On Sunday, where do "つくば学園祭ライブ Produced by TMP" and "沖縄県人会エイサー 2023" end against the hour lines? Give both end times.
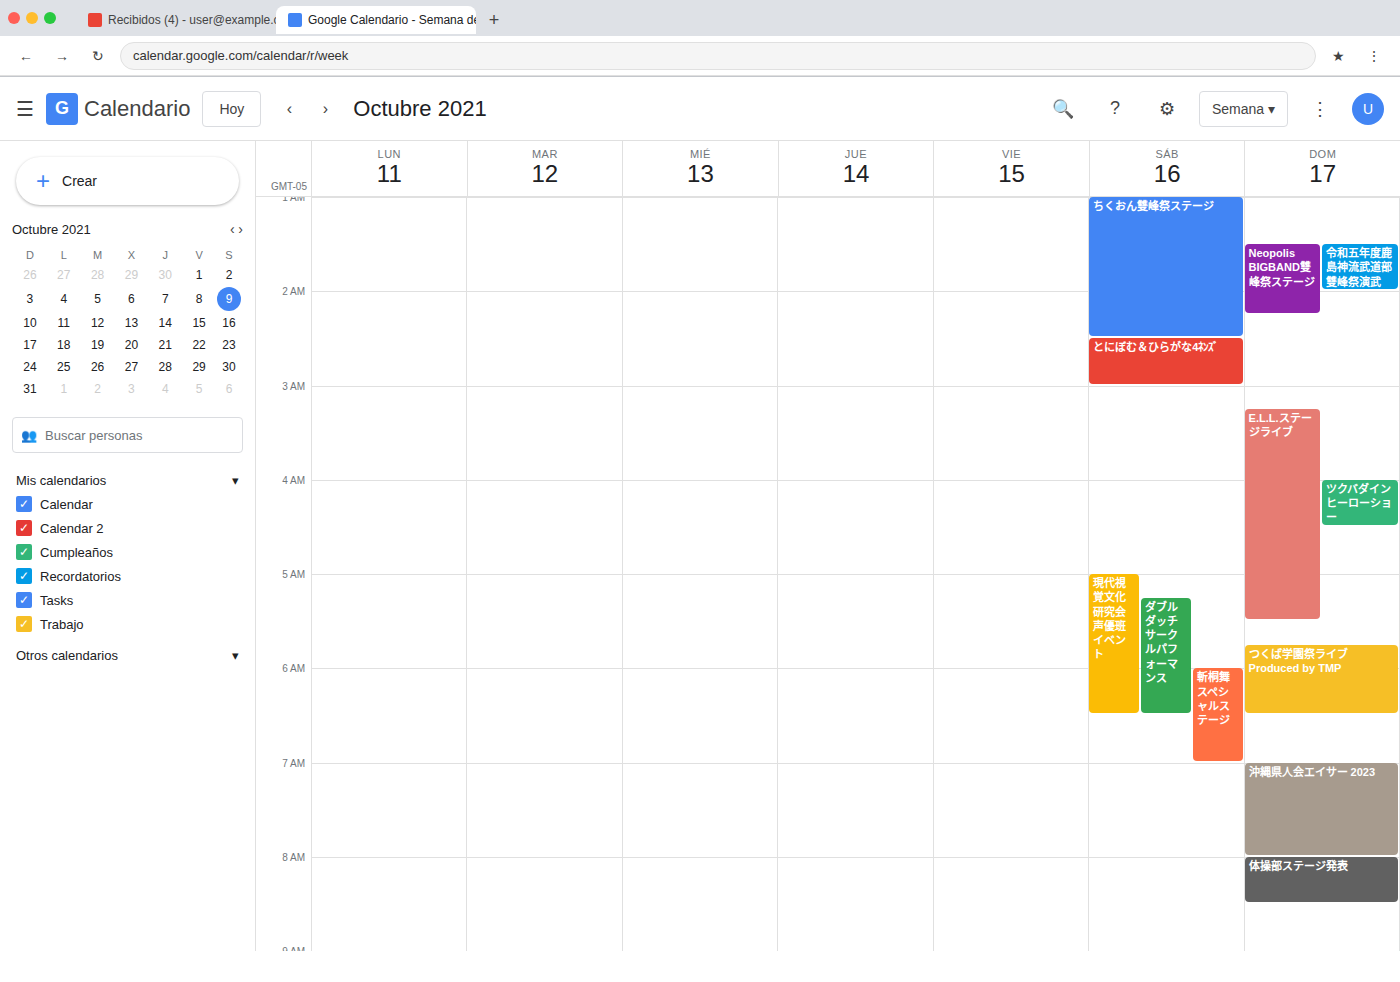
"つくば学園祭ライブ Produced by TMP": 6:30 AM, halfway between the 6 AM and 7 AM lines. "沖縄県人会エイサー 2023": 8:00 AM, exactly on the 8 AM line.